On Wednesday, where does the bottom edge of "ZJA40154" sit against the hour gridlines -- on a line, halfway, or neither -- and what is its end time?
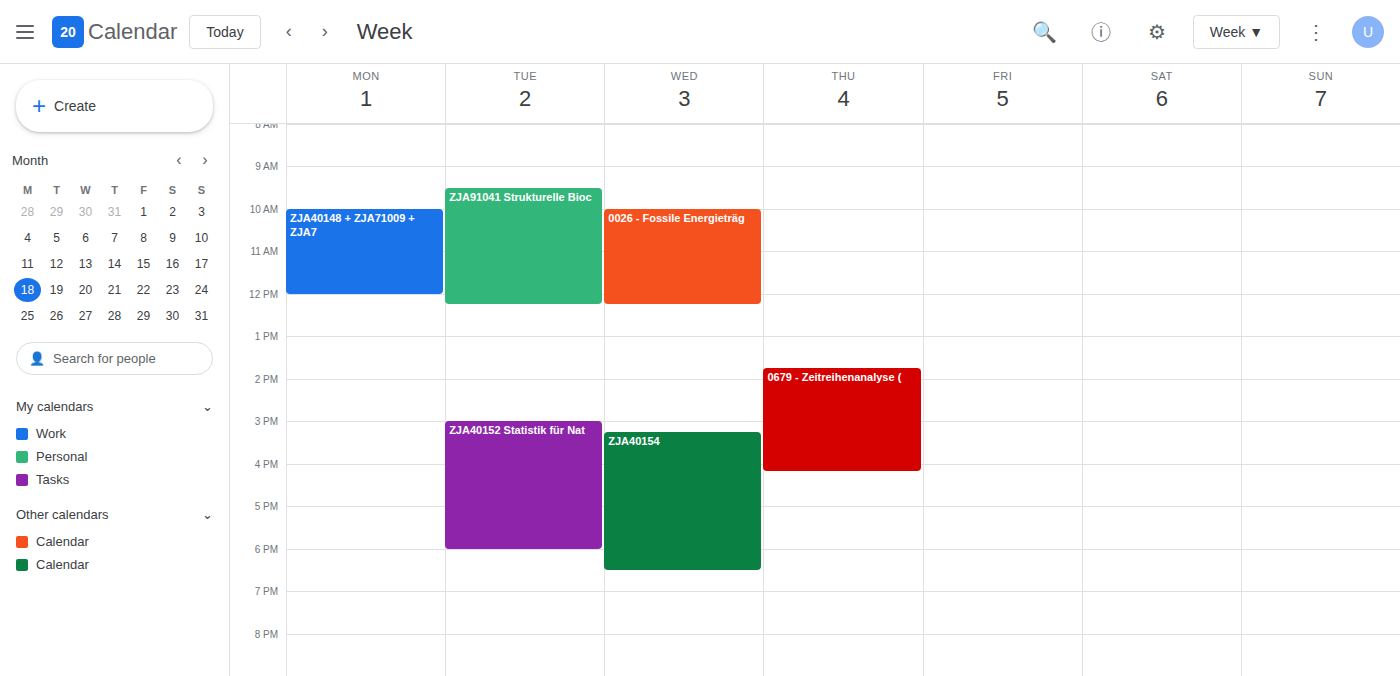
6:30 PM -- halfway between the 6 PM and 7 PM lines.